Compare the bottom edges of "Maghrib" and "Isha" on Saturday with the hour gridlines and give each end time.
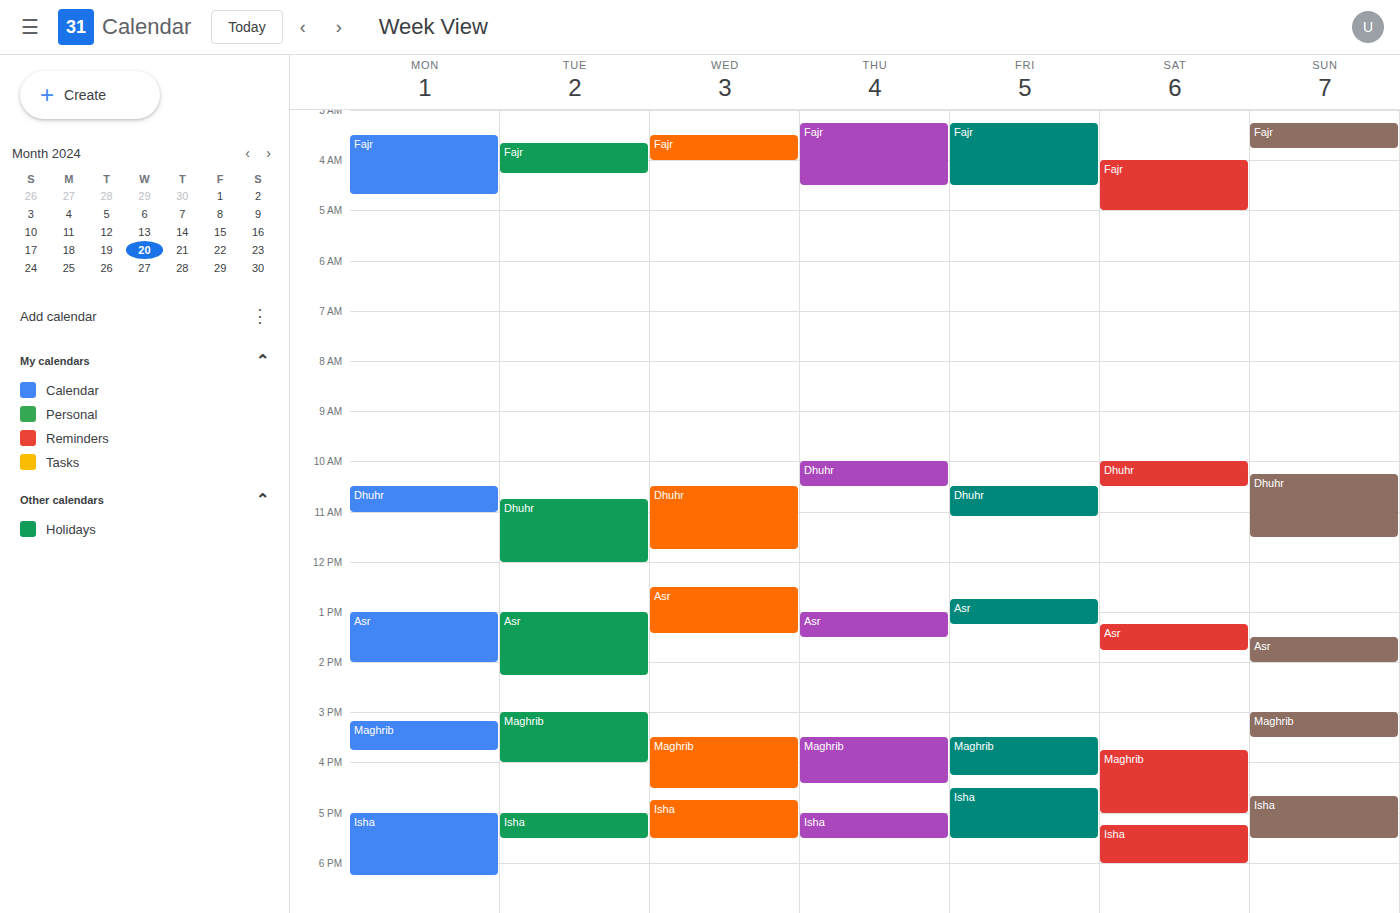
"Maghrib": 17:00, exactly on the 17:00 line. "Isha": 18:00, exactly on the 18:00 line.